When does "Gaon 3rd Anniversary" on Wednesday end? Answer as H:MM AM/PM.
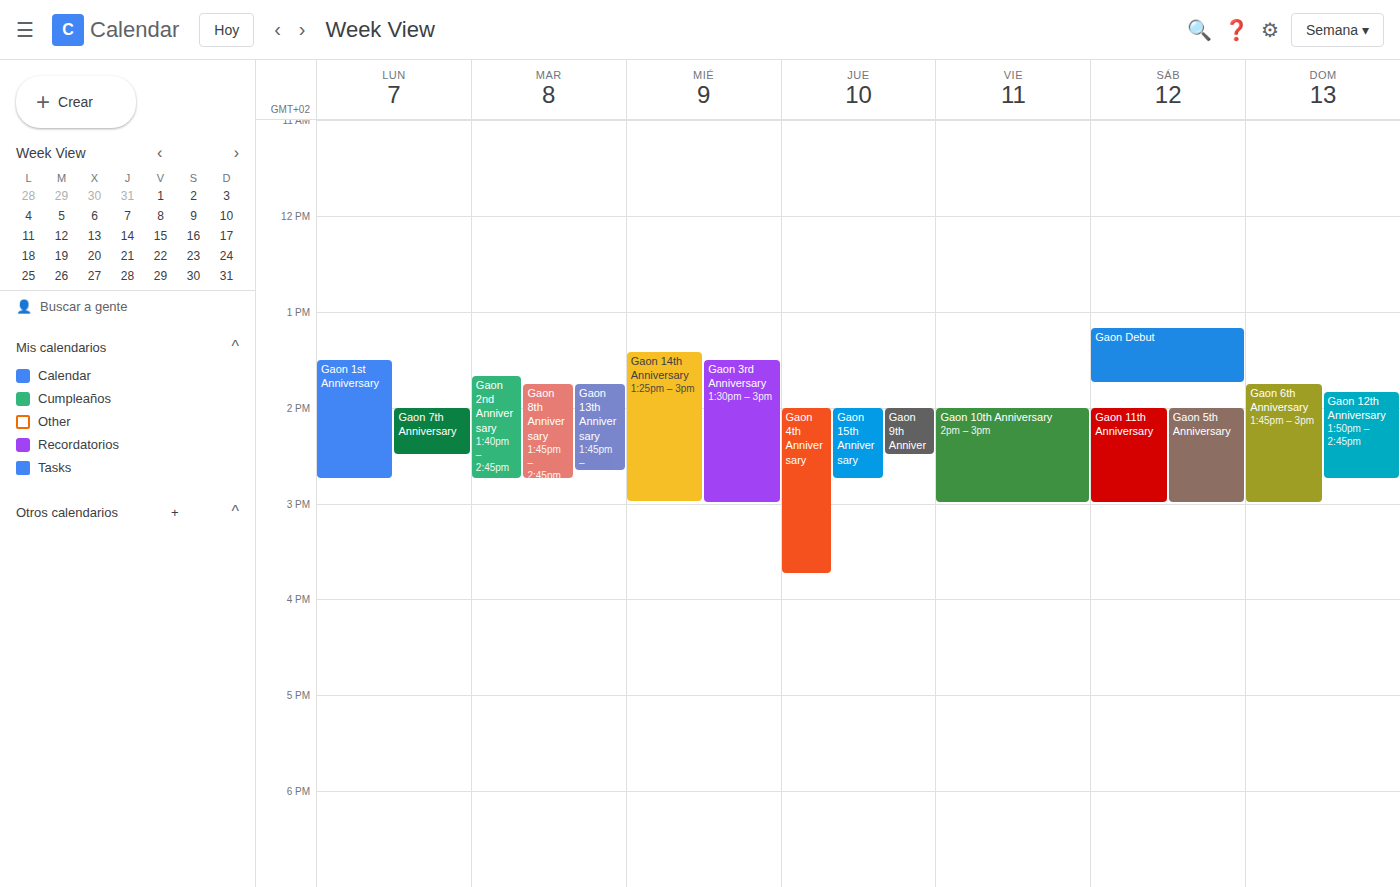
3:00 PM